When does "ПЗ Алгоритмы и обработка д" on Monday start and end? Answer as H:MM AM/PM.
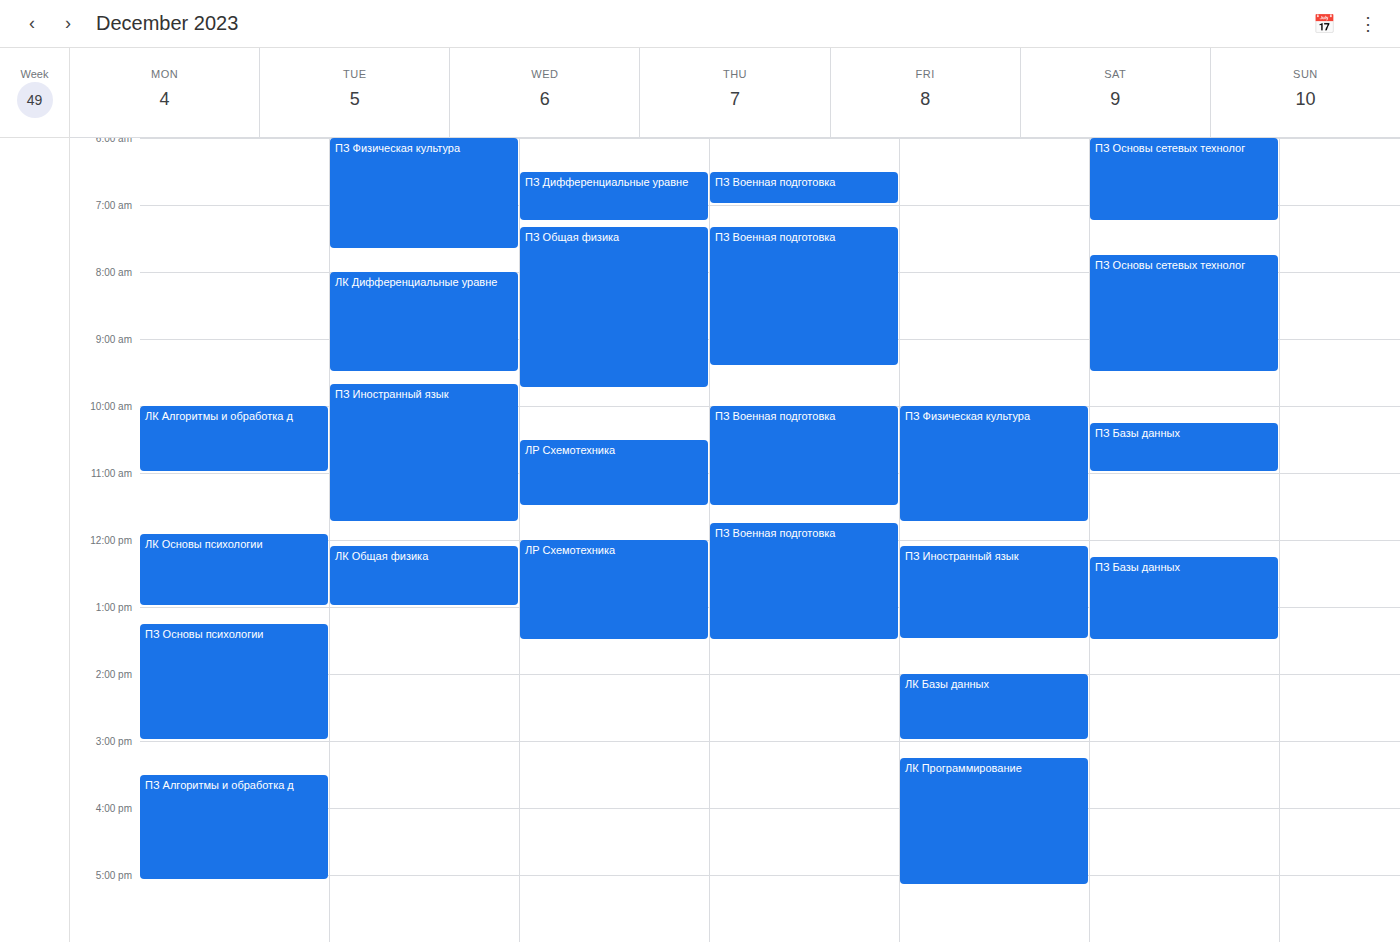
3:30 PM to 5:05 PM